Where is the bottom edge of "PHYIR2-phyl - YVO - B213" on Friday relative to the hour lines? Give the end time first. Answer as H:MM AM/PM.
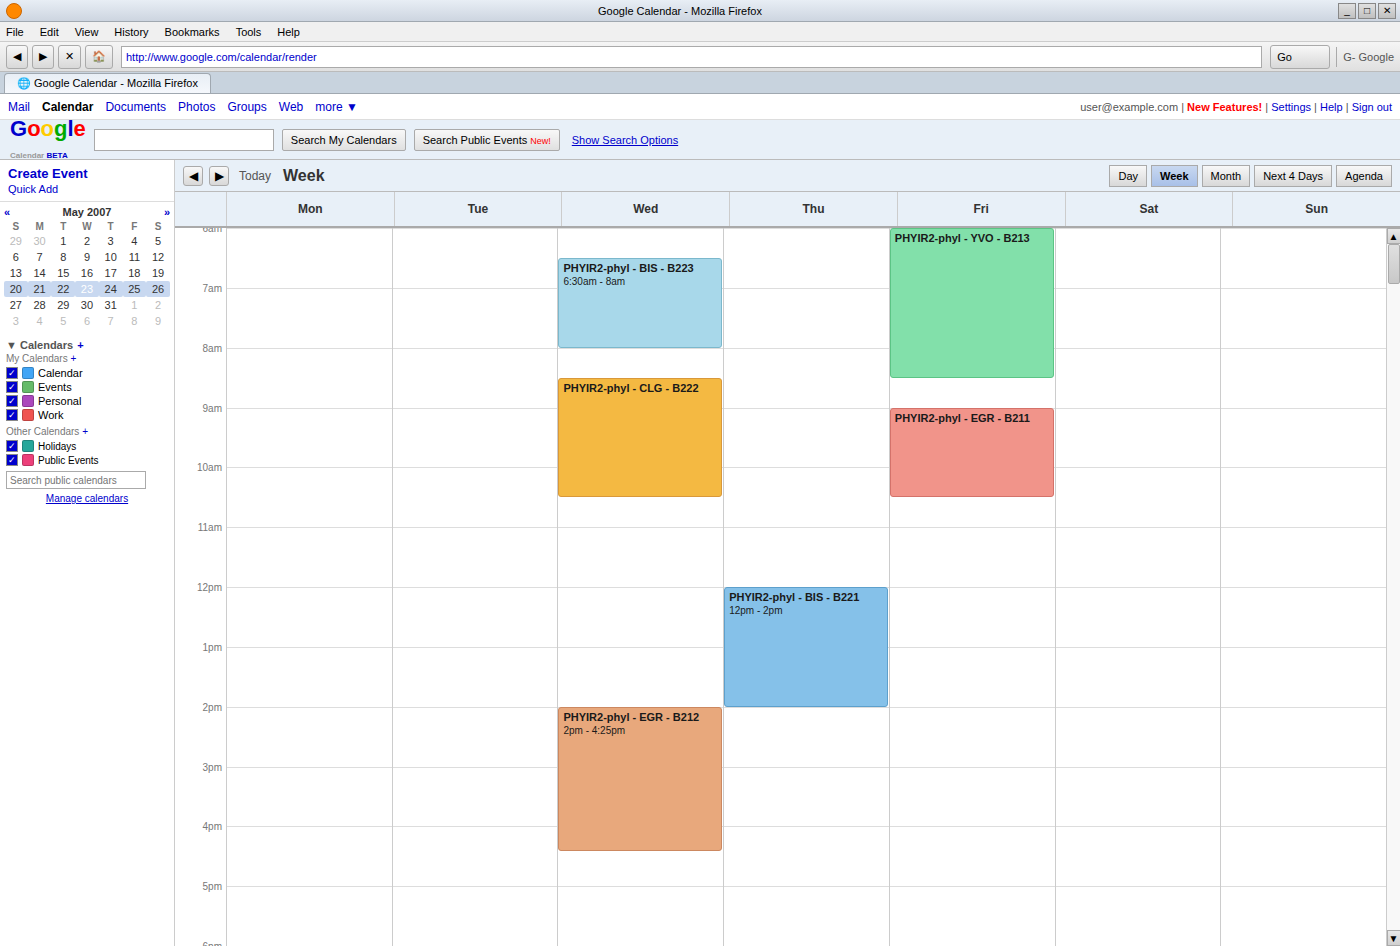
8:30 AM -- halfway between the 8 AM and 9 AM lines.